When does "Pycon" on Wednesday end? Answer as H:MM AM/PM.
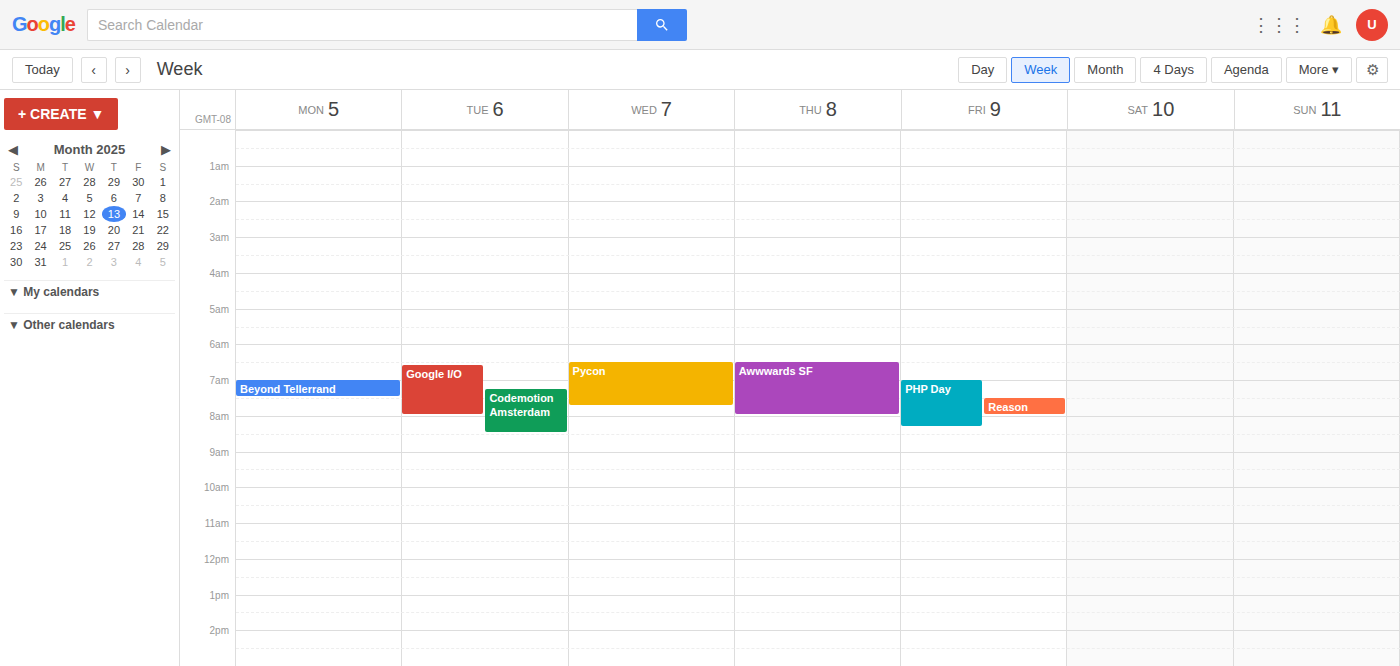
7:45 AM